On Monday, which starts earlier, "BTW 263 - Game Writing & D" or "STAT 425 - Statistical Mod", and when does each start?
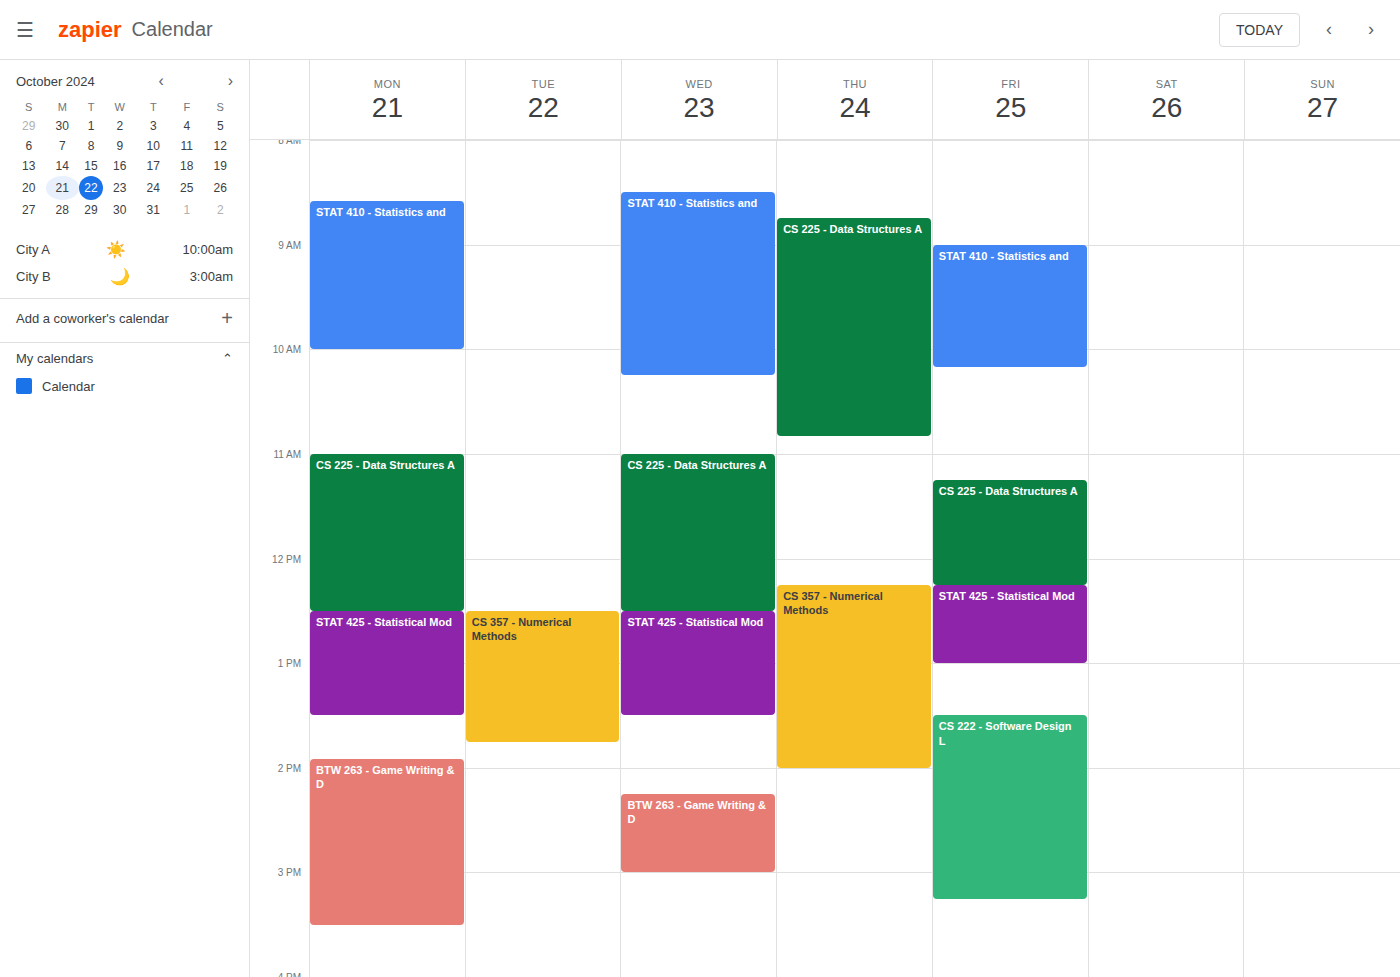
"STAT 425 - Statistical Mod" 12:30; "BTW 263 - Game Writing & D" 13:55.